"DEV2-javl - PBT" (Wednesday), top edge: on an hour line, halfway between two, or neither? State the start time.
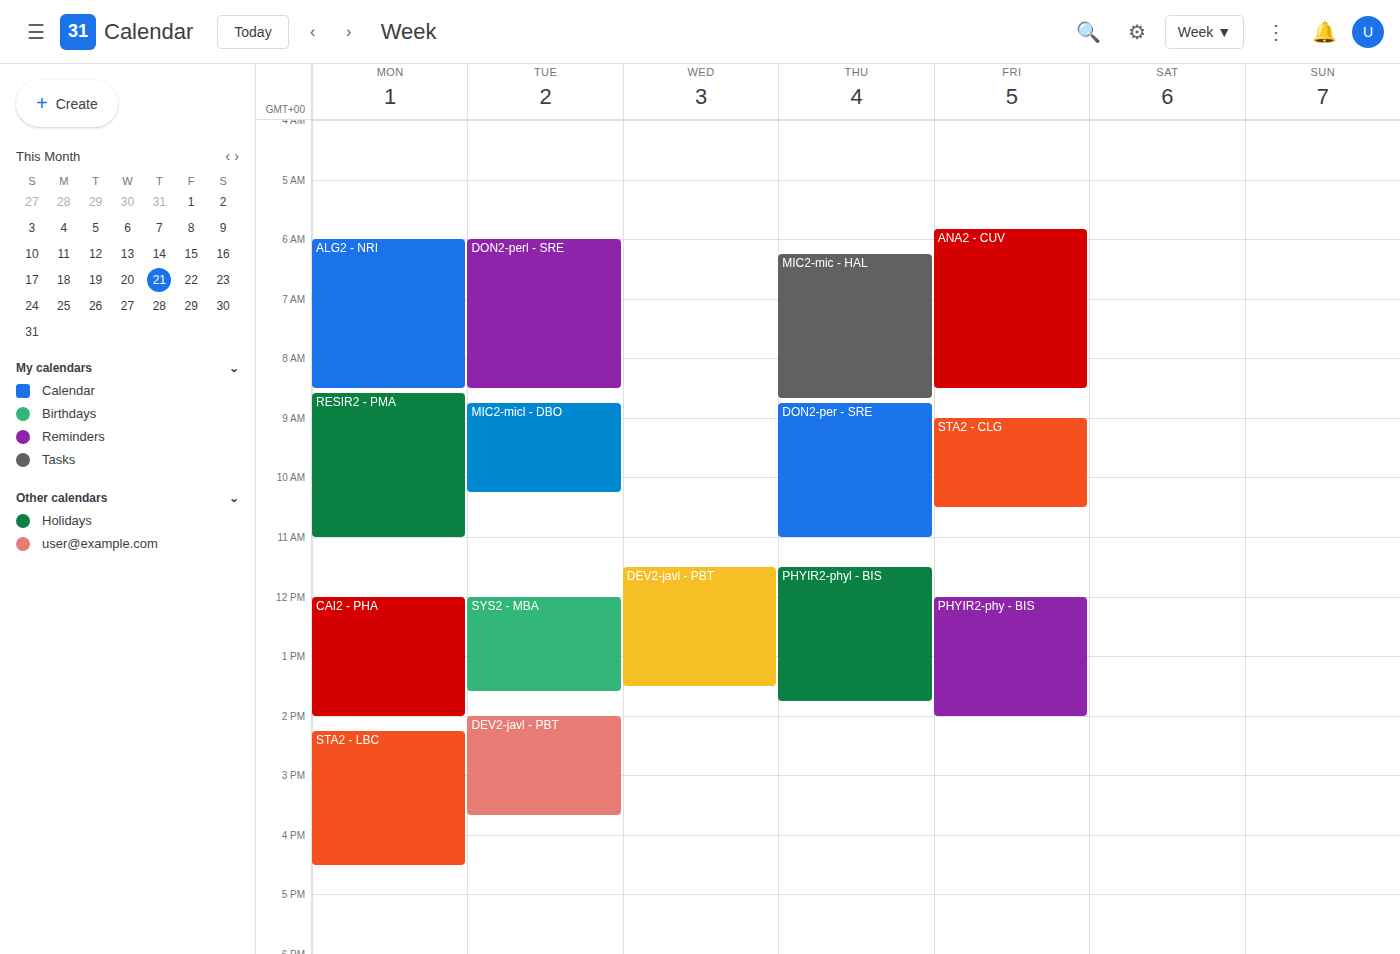
11:30 AM -- halfway between the 11 AM and 12 PM lines.